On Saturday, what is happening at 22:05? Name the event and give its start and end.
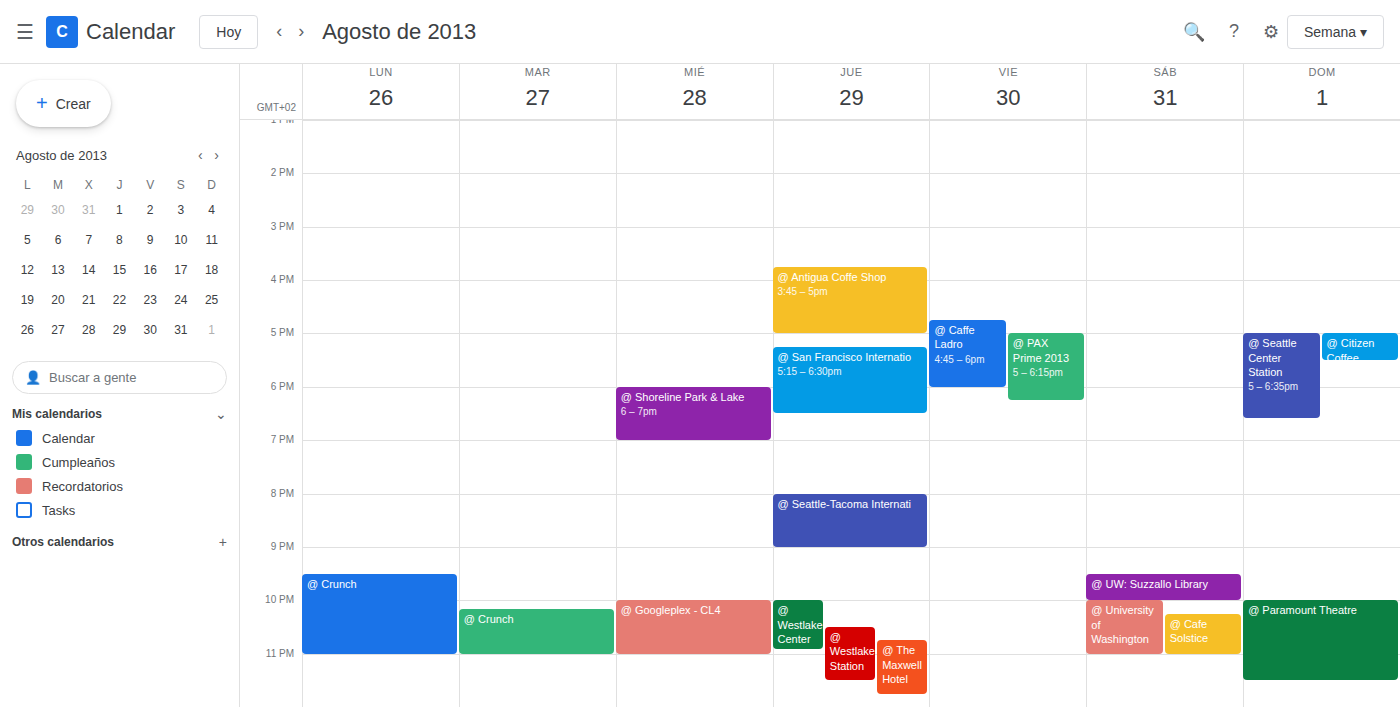
"@ University of Washington", 22:00 to 23:00